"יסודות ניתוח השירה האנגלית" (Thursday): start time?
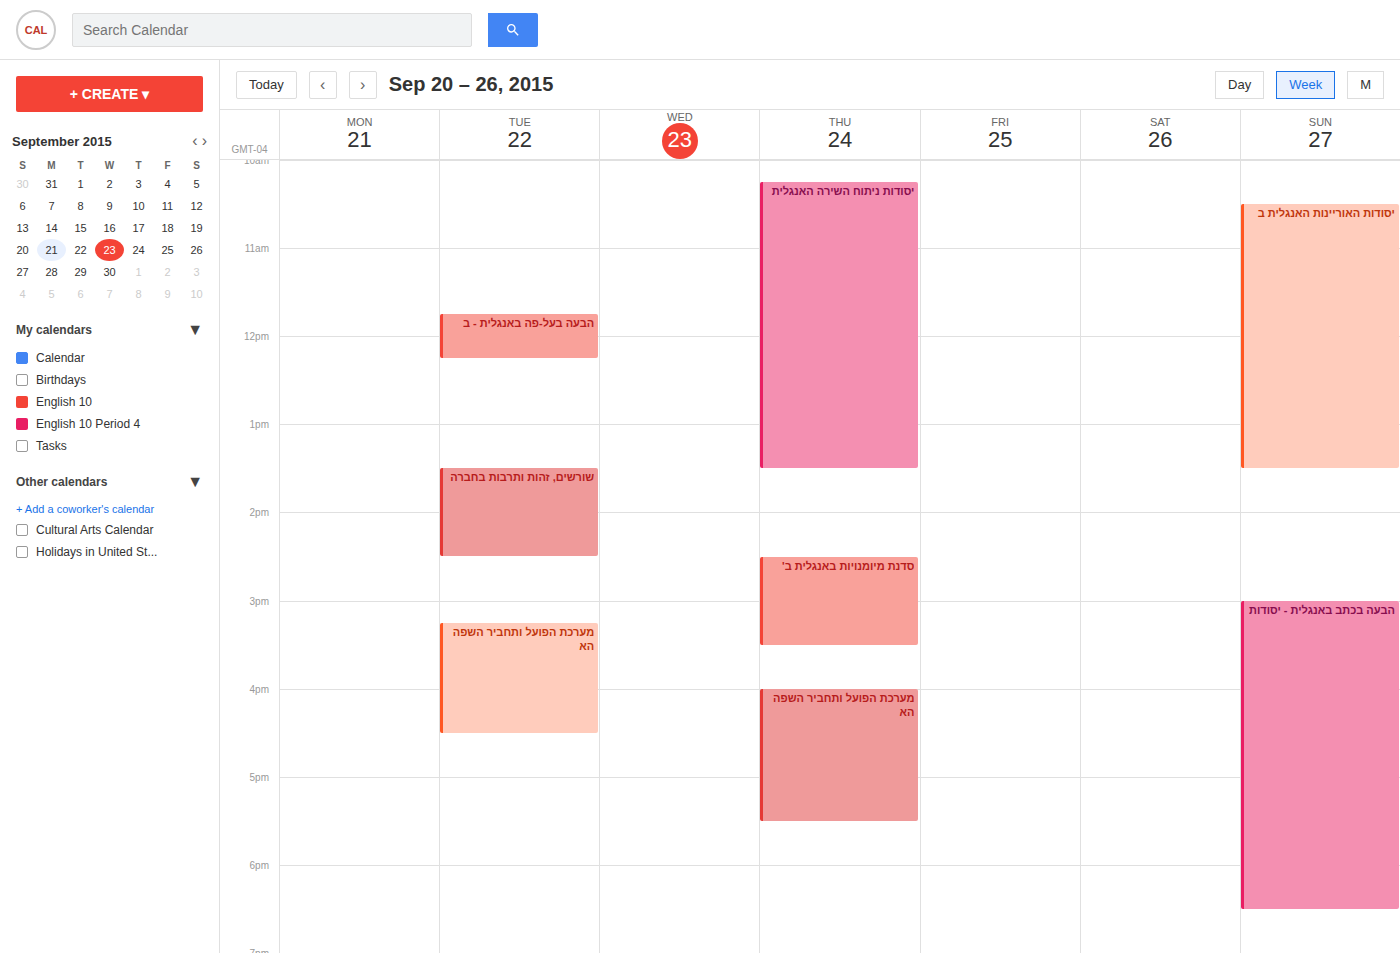
10:15 AM